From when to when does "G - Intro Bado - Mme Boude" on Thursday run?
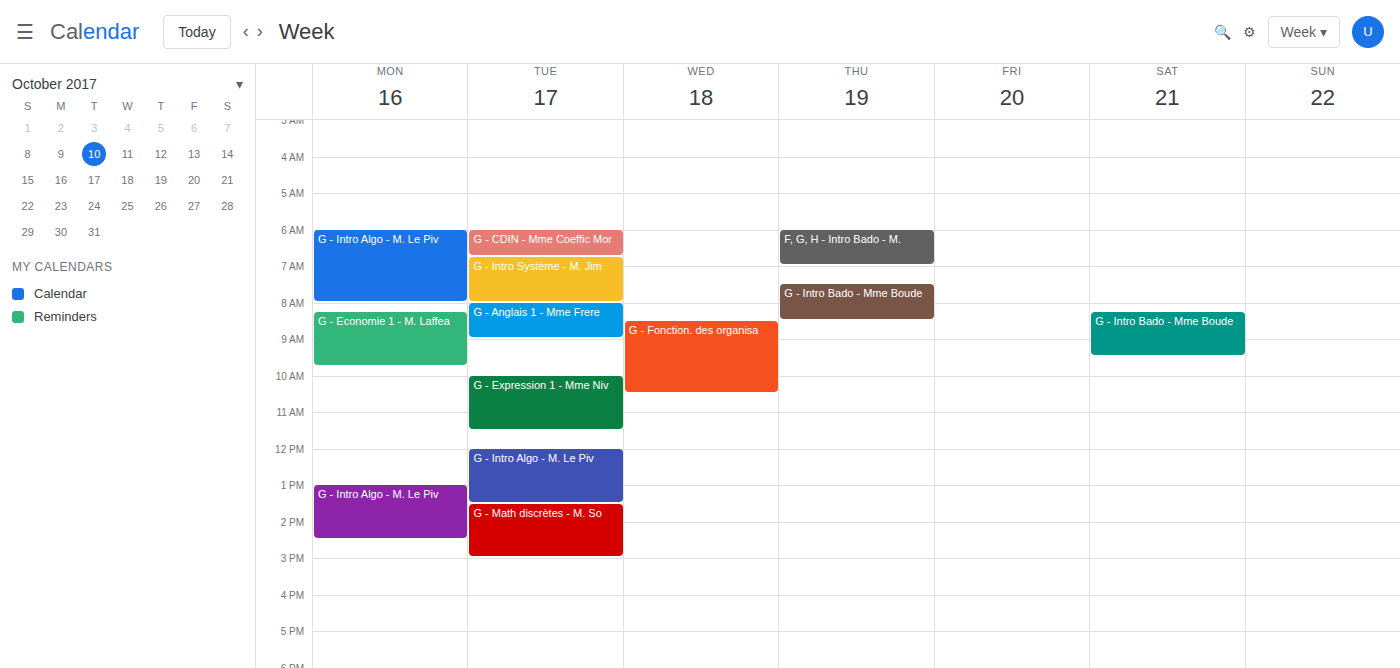
7:30 AM to 8:30 AM